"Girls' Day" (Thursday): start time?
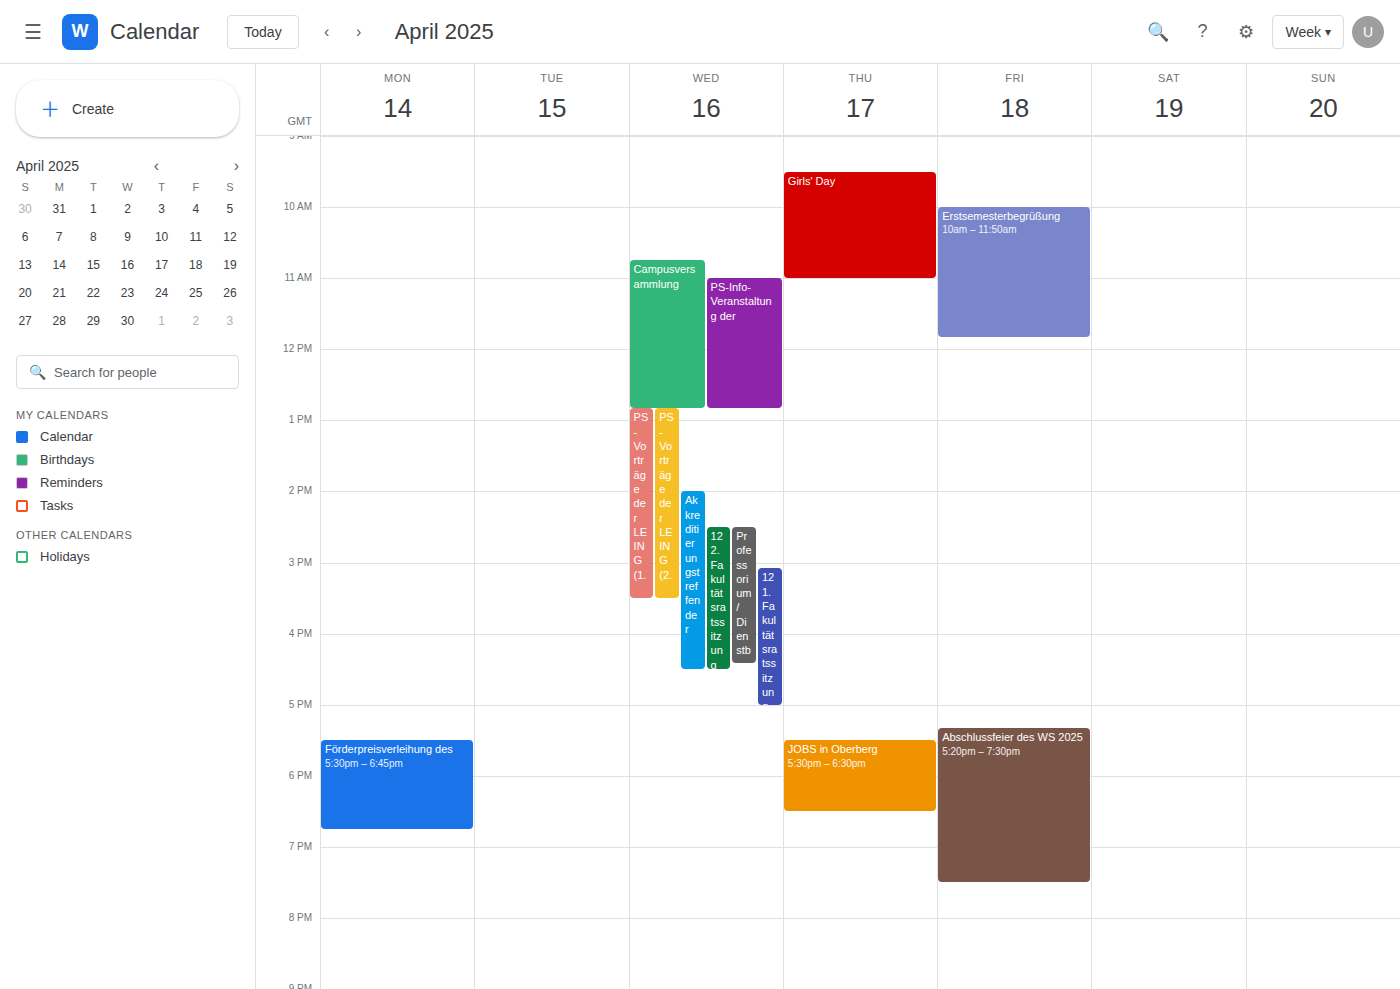
9:30 AM